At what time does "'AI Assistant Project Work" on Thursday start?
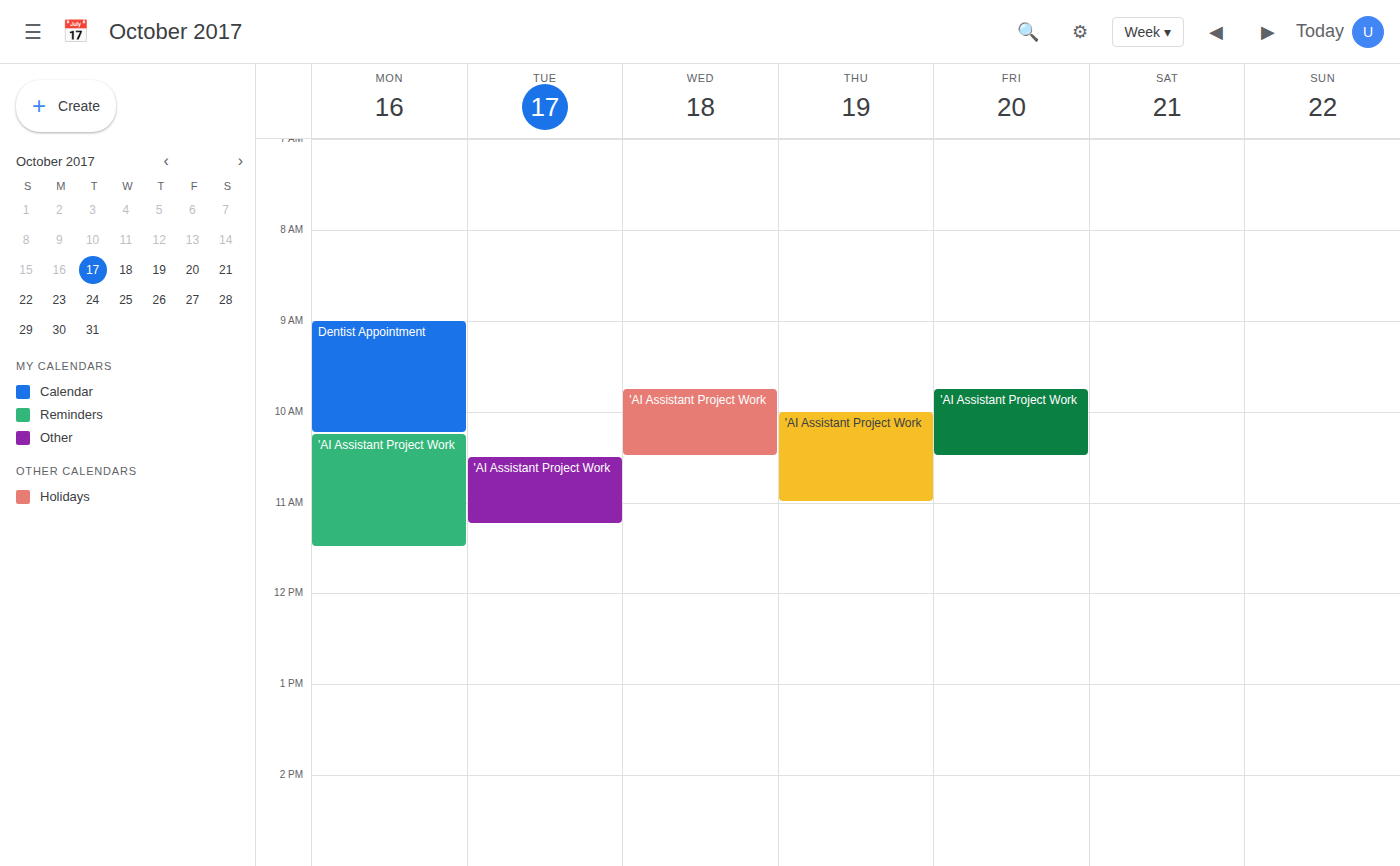
10:00 AM